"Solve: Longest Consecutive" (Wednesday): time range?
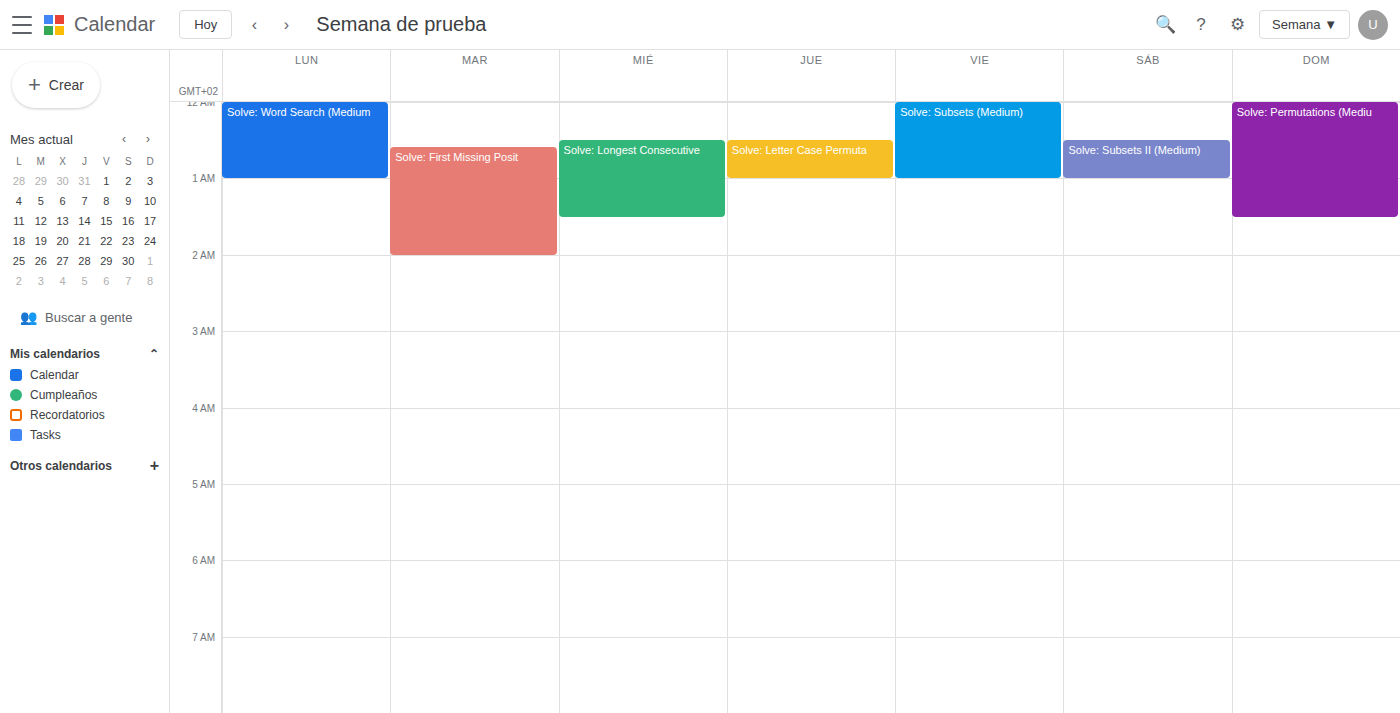
12:30 AM to 1:30 AM